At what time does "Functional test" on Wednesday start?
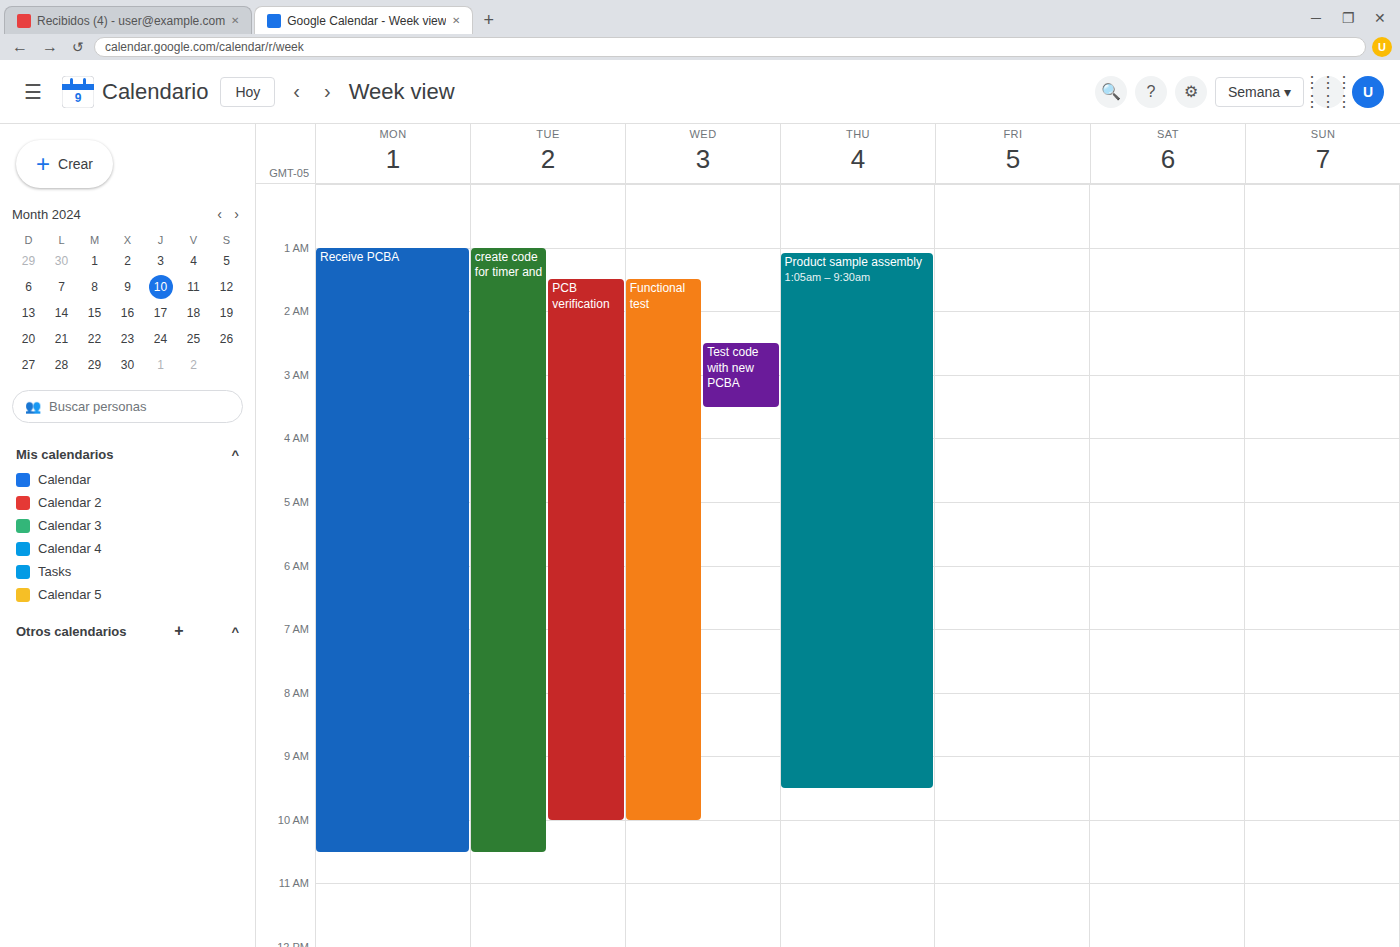
1:30 AM